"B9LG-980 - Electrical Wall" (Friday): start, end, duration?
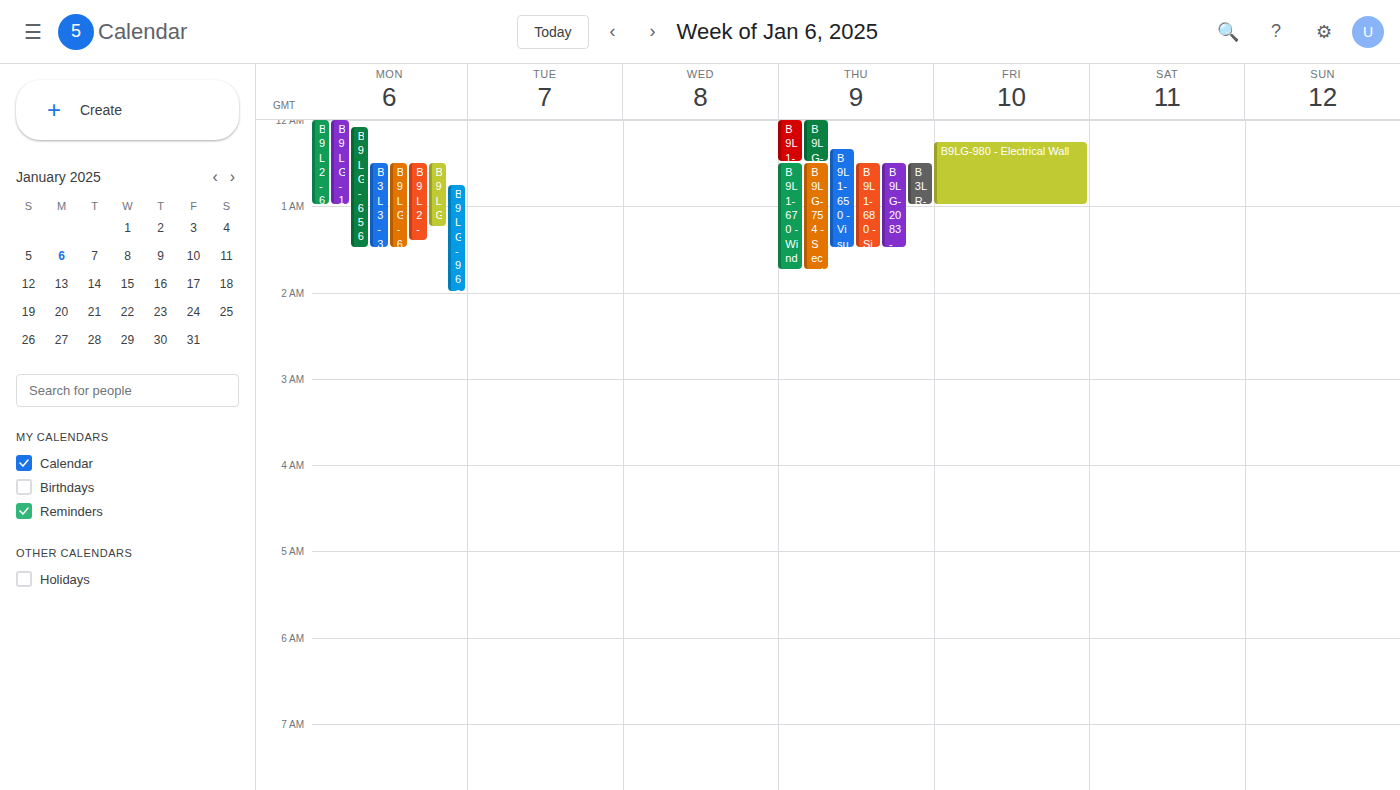
12:15 AM to 1:00 AM, 45 minutes